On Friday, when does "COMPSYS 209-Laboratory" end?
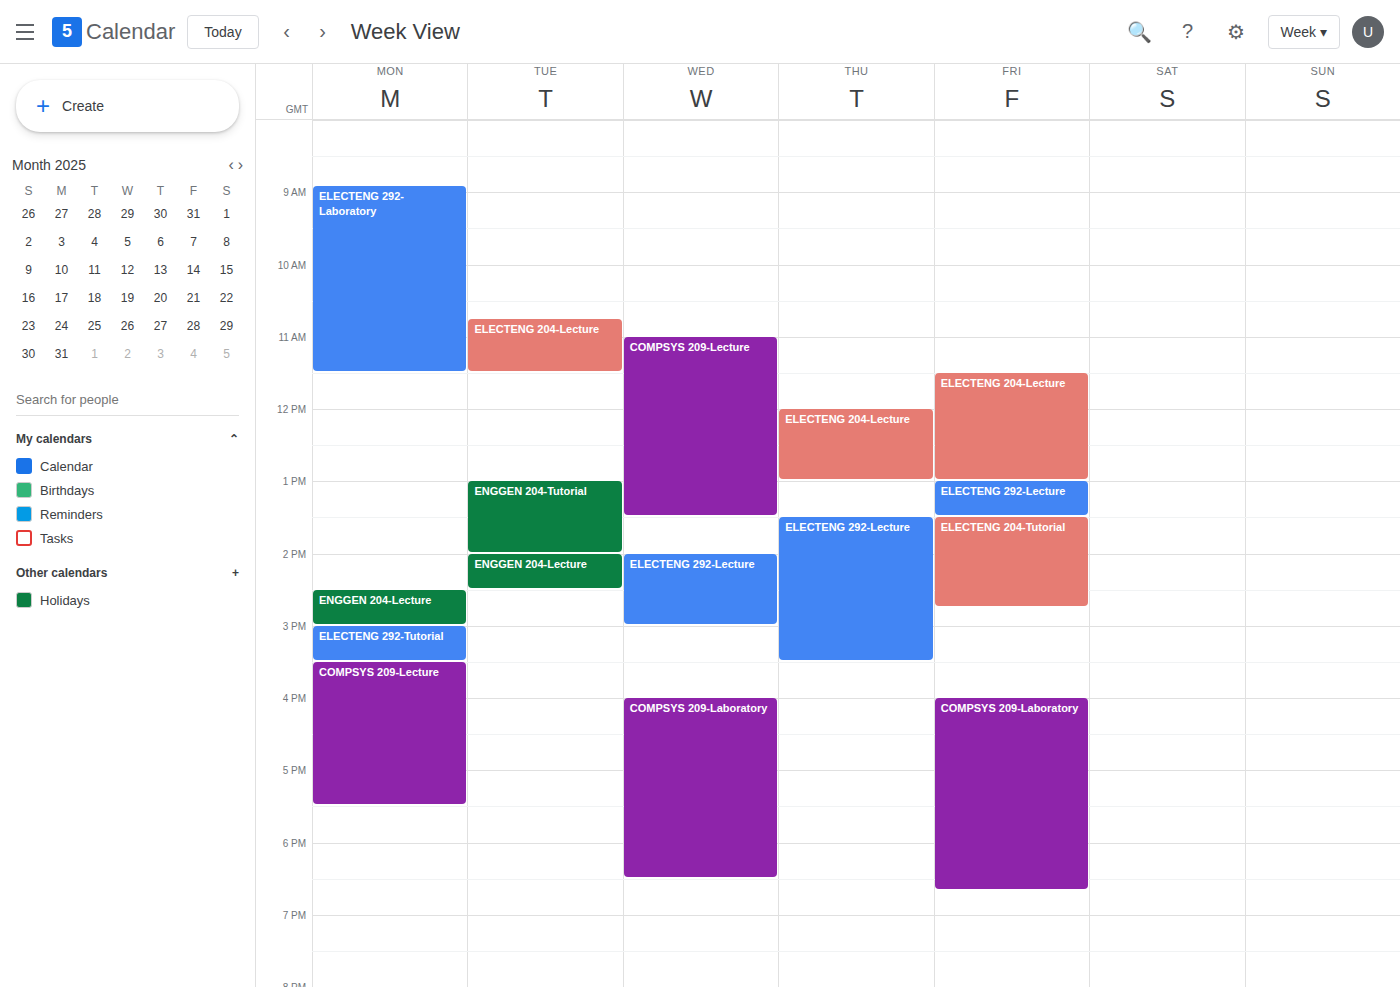
6:40 PM